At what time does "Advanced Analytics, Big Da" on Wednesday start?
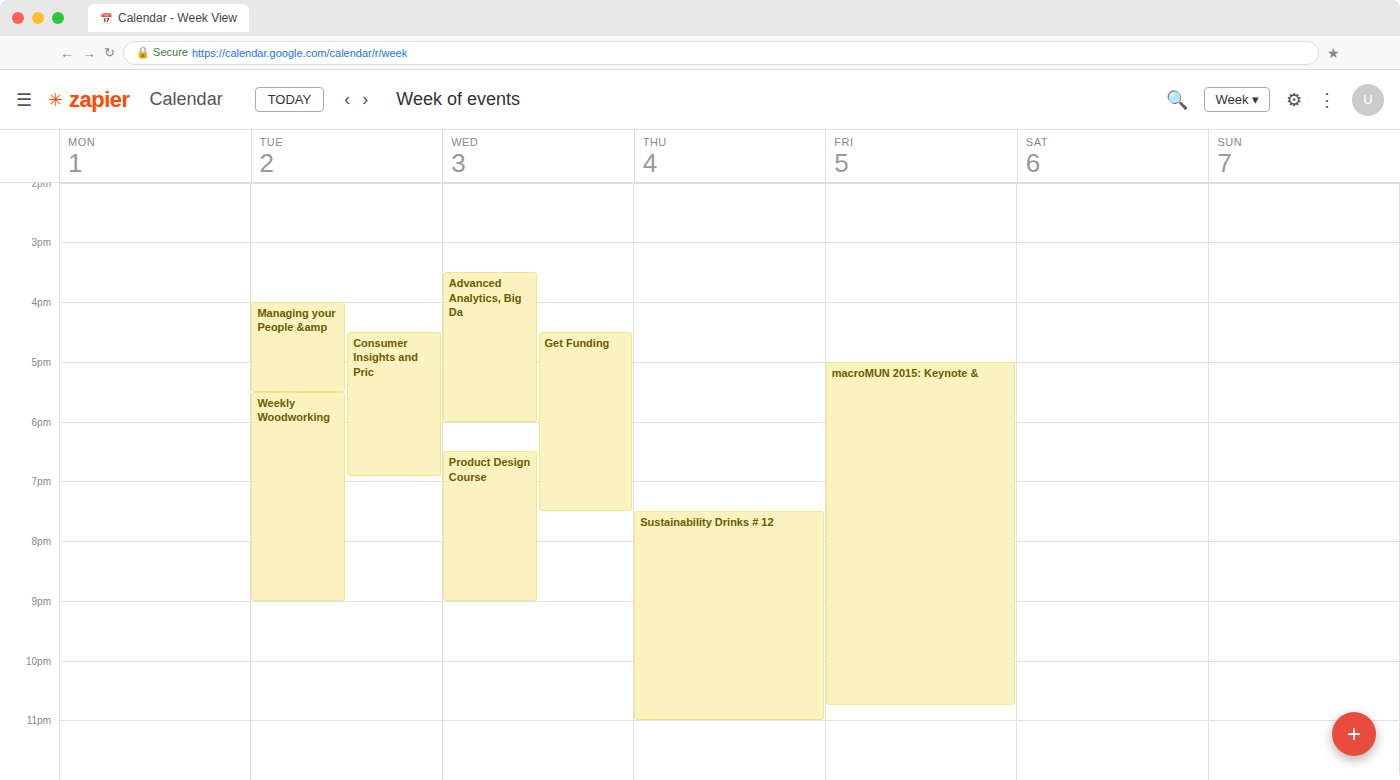
15:30